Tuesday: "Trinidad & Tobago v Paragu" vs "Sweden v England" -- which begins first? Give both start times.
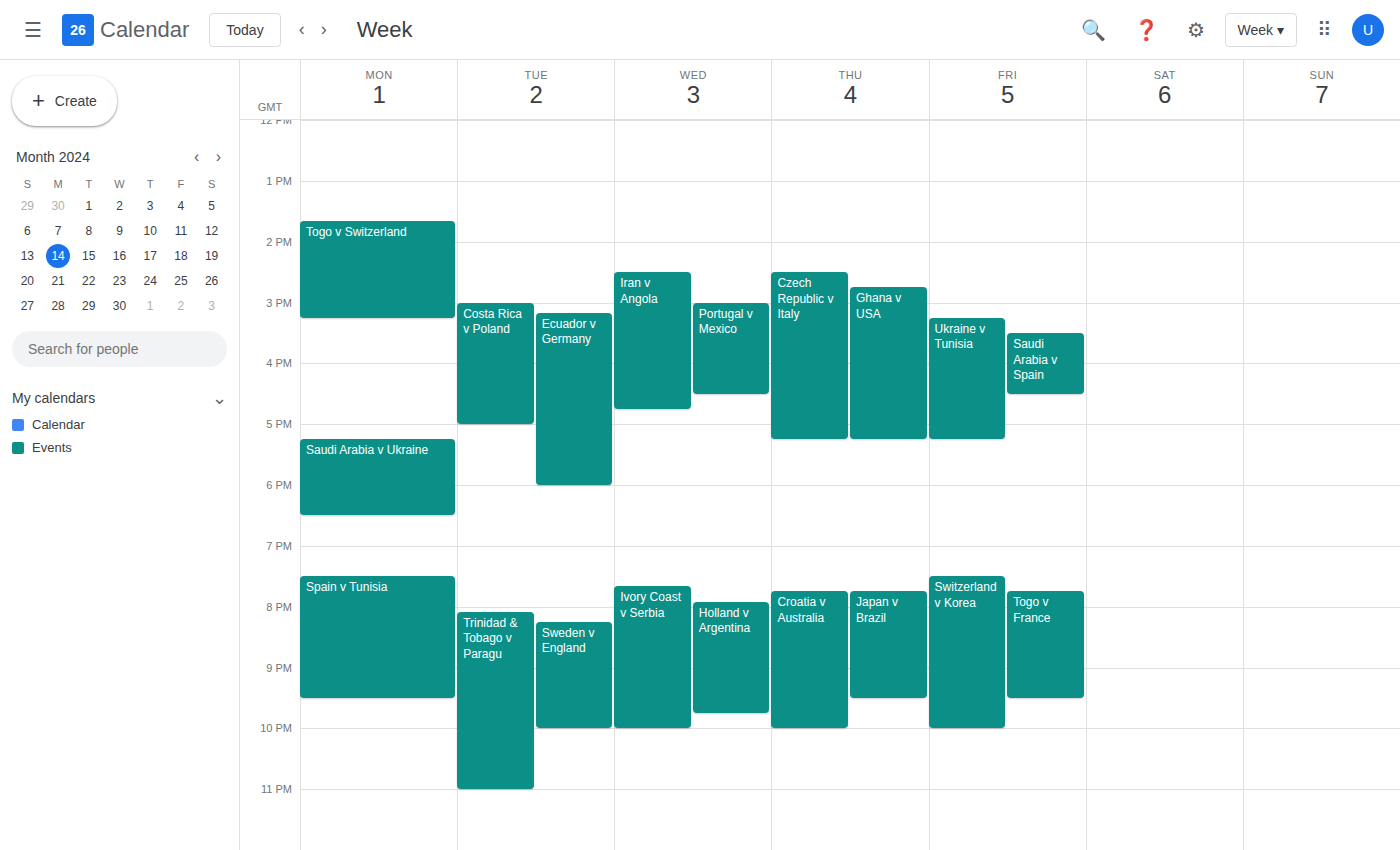
"Trinidad & Tobago v Paragu" 8:05 PM; "Sweden v England" 8:15 PM.